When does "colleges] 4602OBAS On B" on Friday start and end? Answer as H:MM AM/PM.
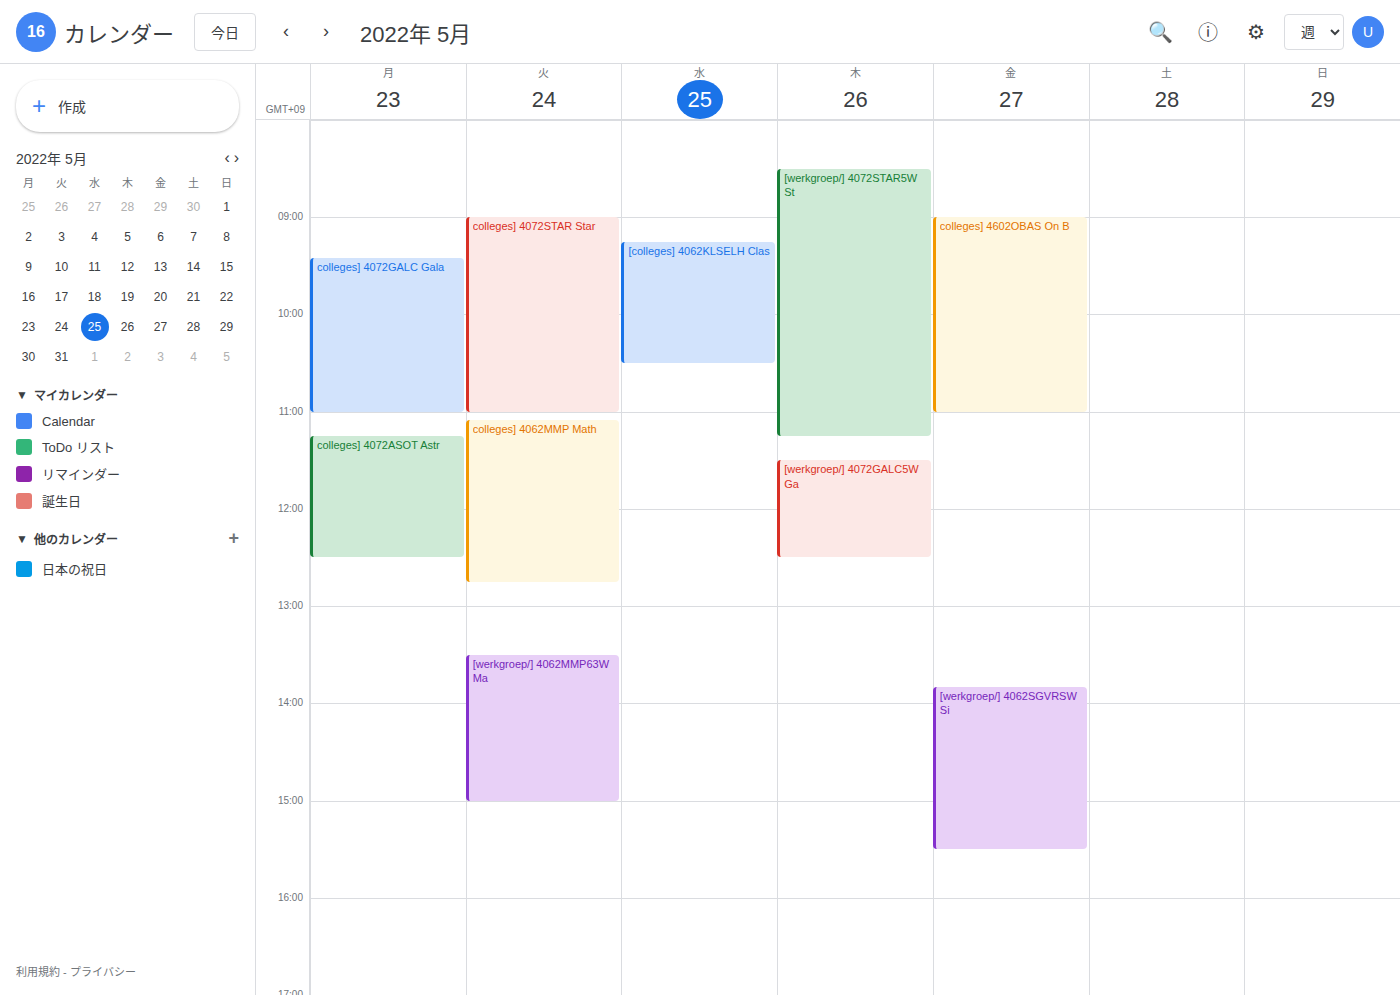
9:00 AM to 11:00 AM